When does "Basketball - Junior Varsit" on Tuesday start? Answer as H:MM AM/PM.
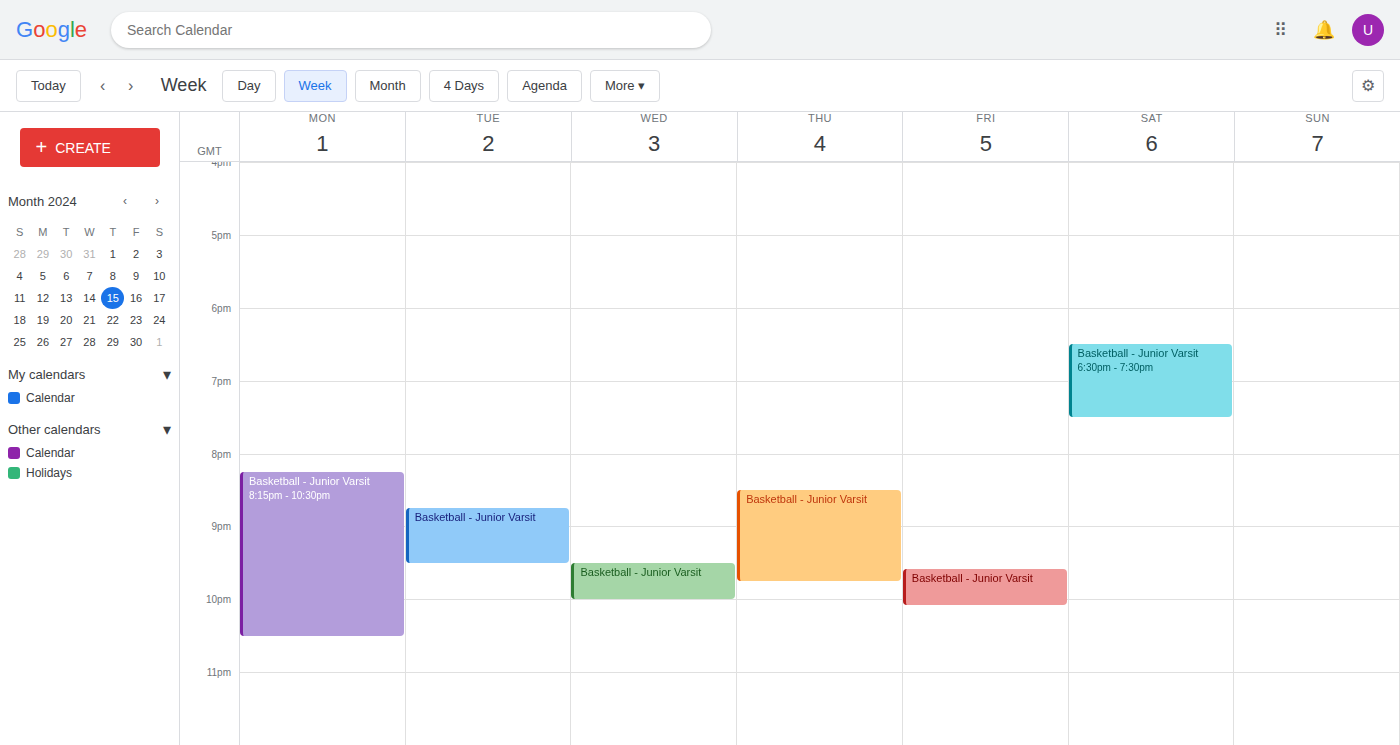
8:45 PM